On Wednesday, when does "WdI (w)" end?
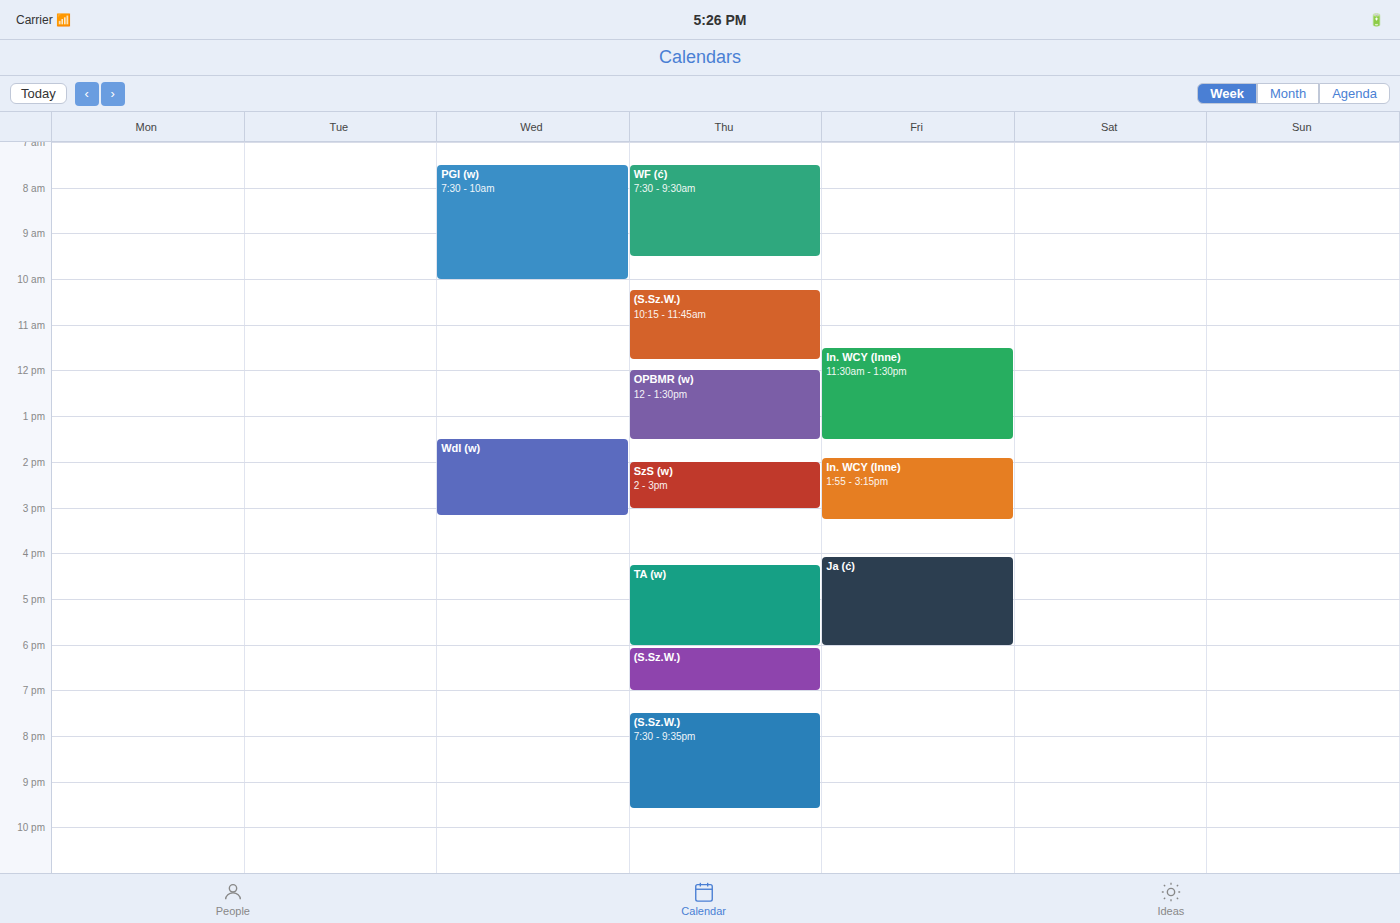
3:10 PM